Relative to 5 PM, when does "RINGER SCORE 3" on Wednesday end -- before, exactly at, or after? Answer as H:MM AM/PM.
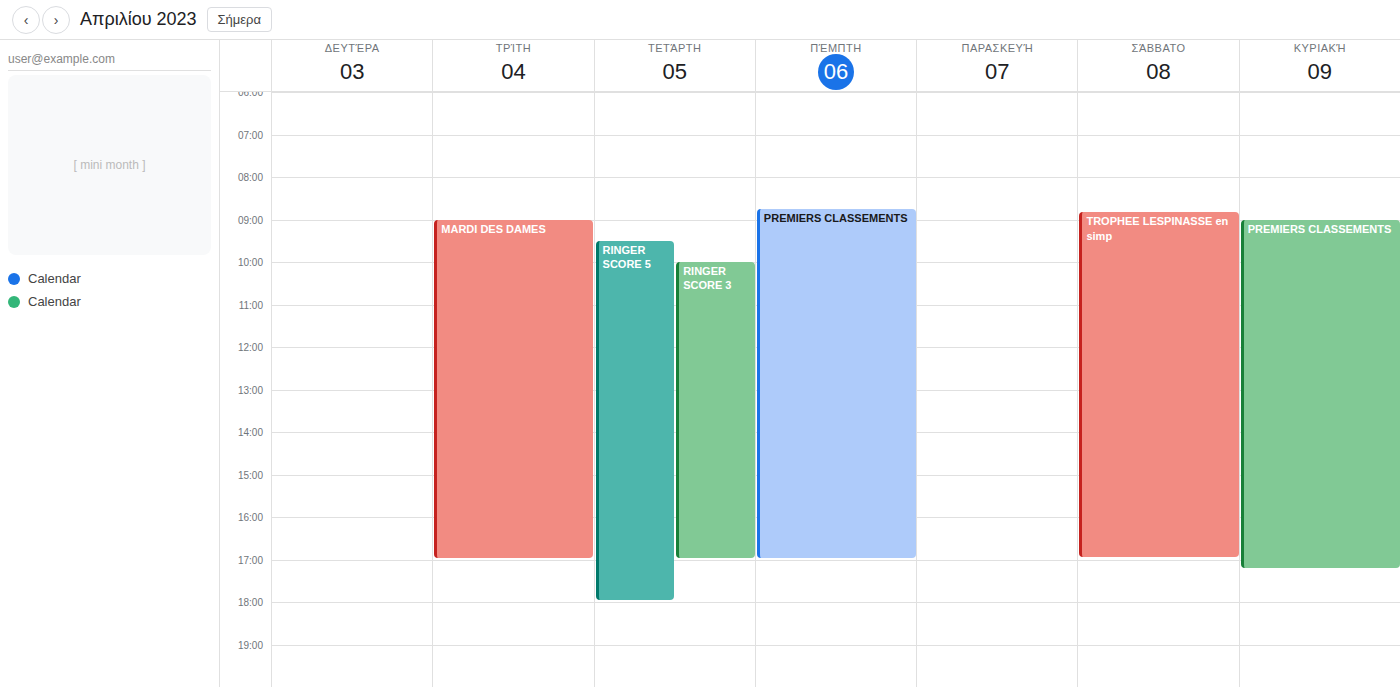
5:00 PM -- exactly at 5 PM, on the 5 PM line.